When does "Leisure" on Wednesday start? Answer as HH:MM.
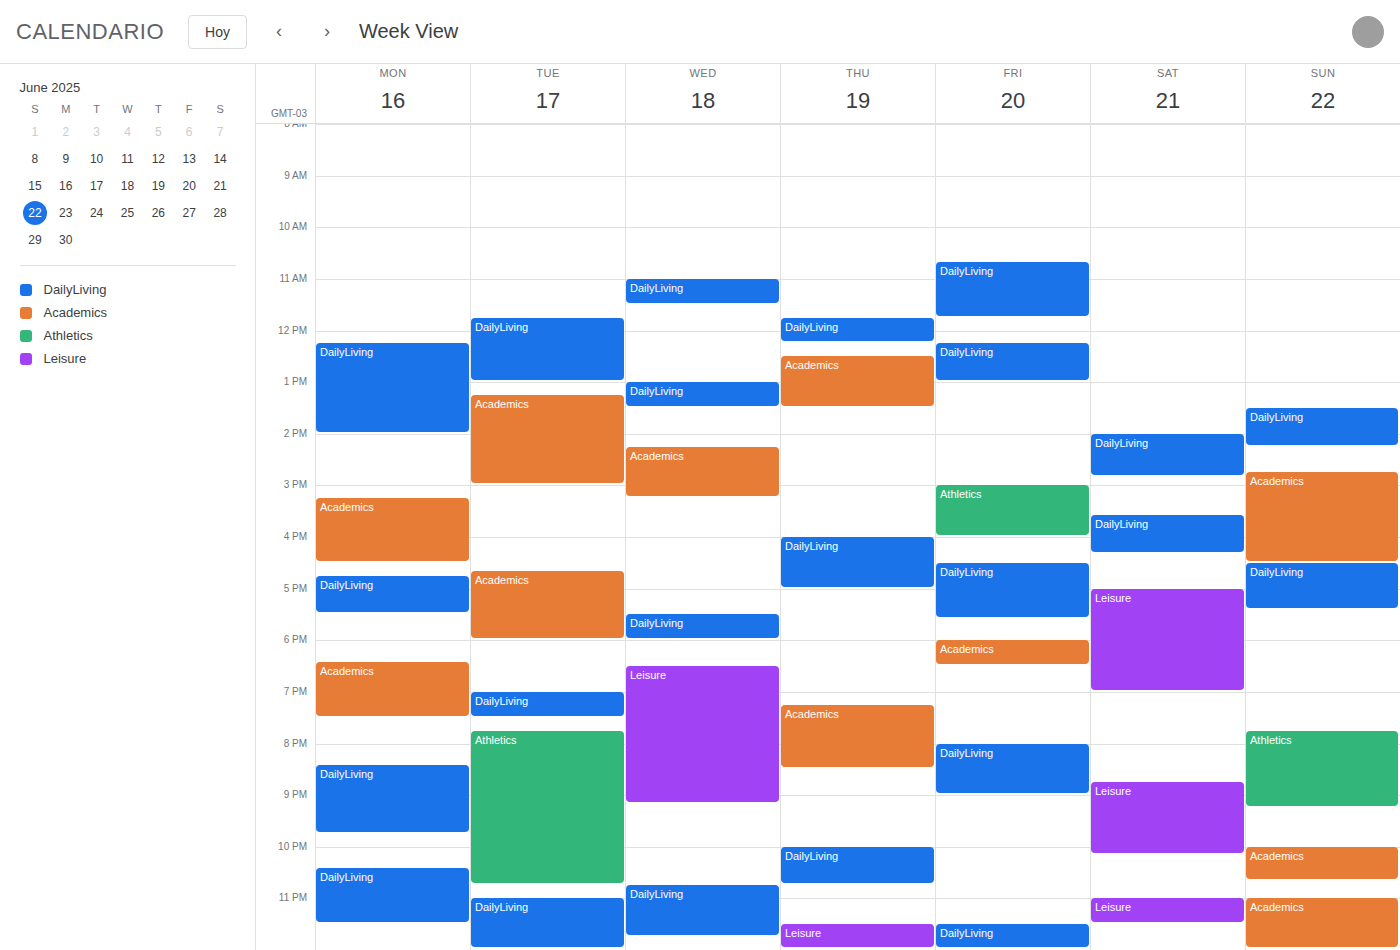
18:30